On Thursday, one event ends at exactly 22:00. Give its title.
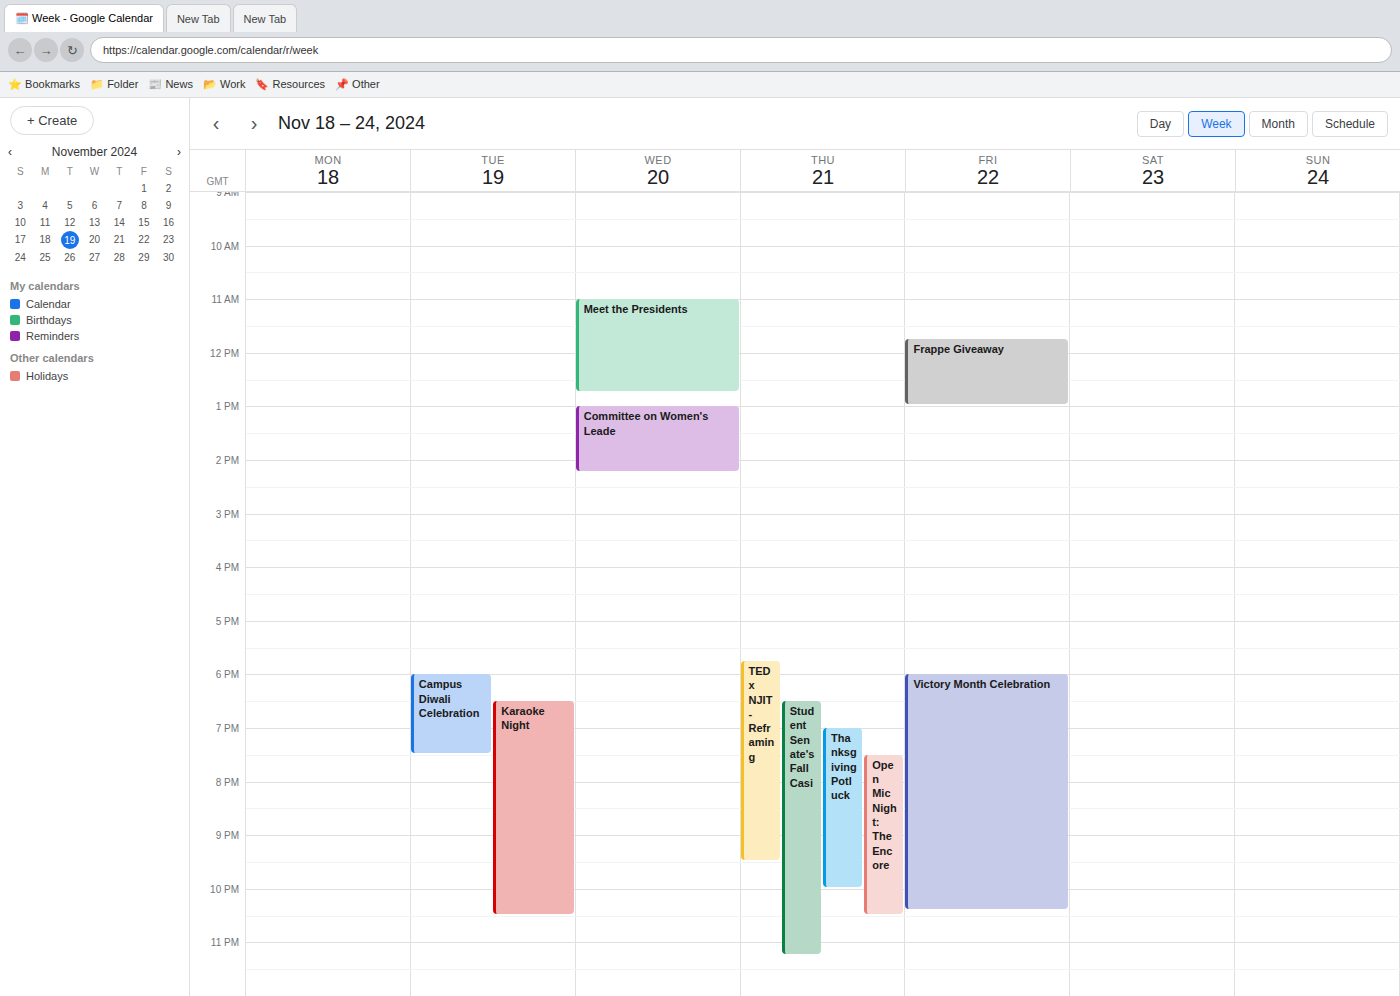
"Thanksgiving Potluck"